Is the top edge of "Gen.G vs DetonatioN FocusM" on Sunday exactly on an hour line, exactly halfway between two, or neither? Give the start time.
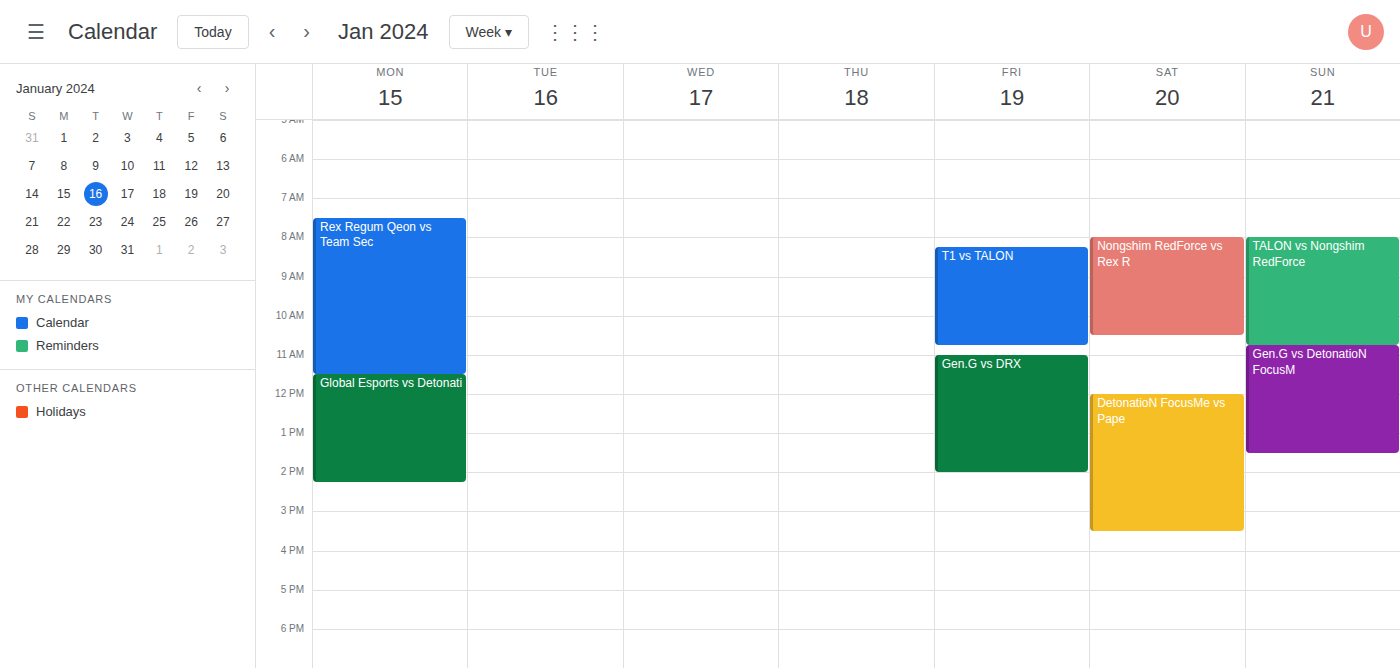
10:45 AM -- neither: three quarters of the way from the 10 AM line to the 11 AM line.